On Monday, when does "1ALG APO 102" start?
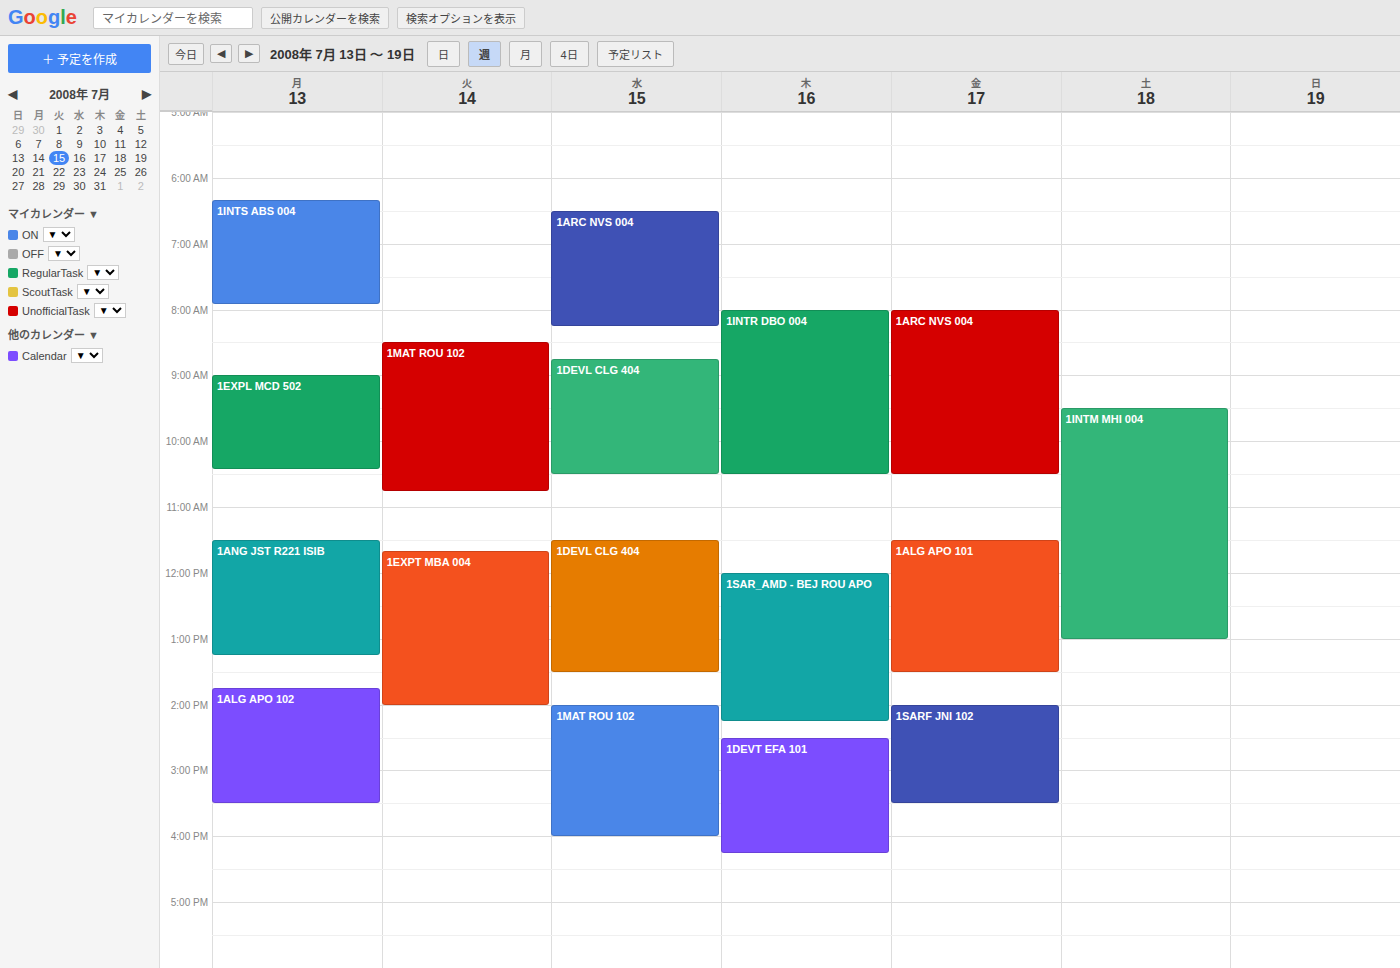
1:45 PM